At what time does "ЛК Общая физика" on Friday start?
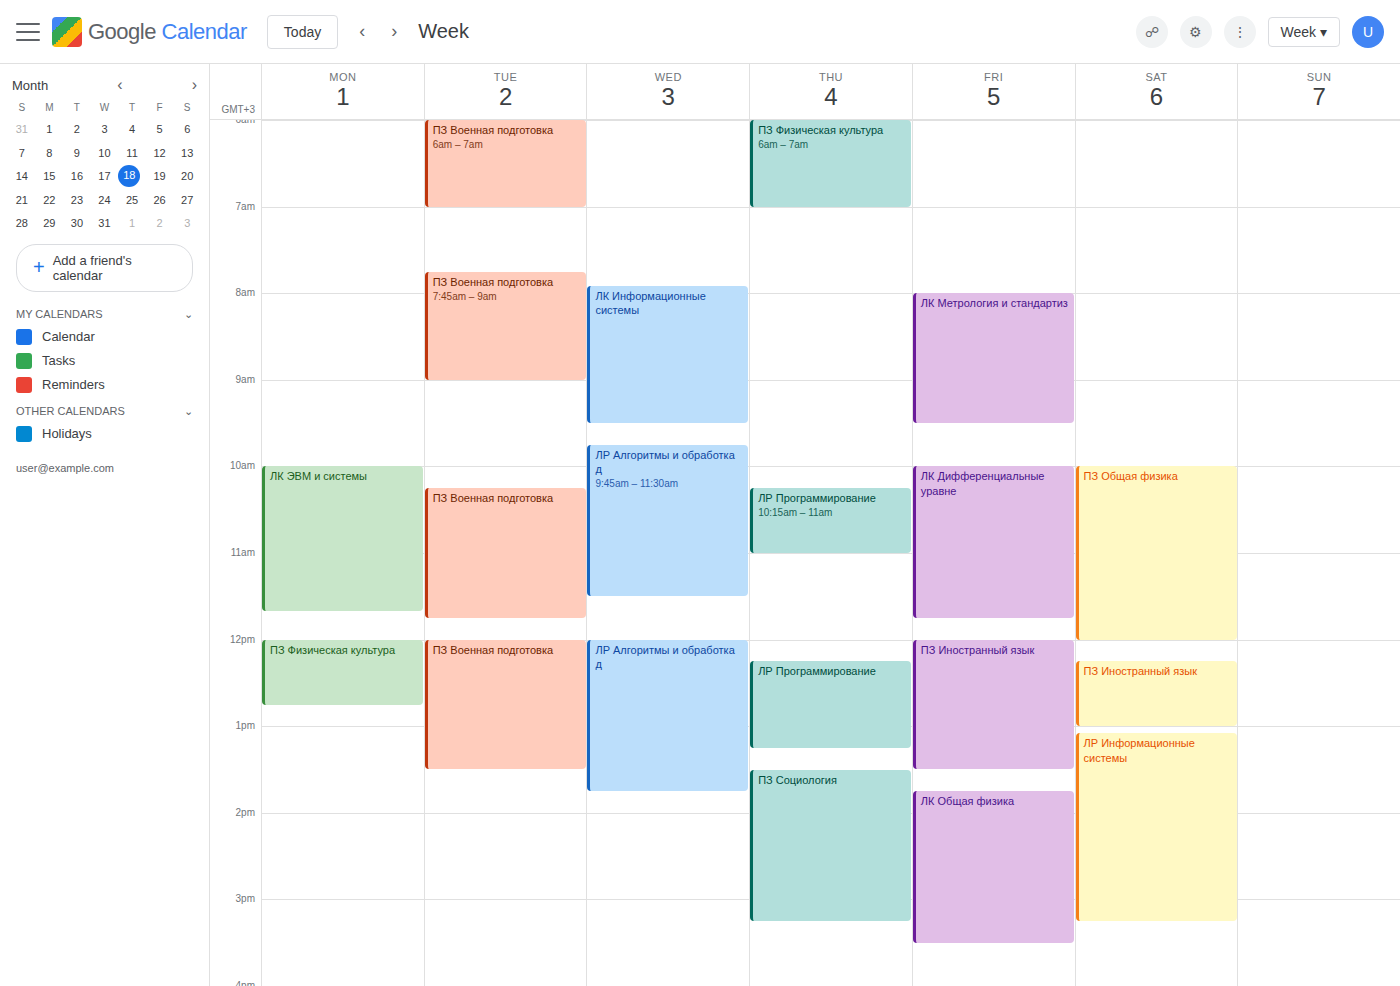
1:45 PM